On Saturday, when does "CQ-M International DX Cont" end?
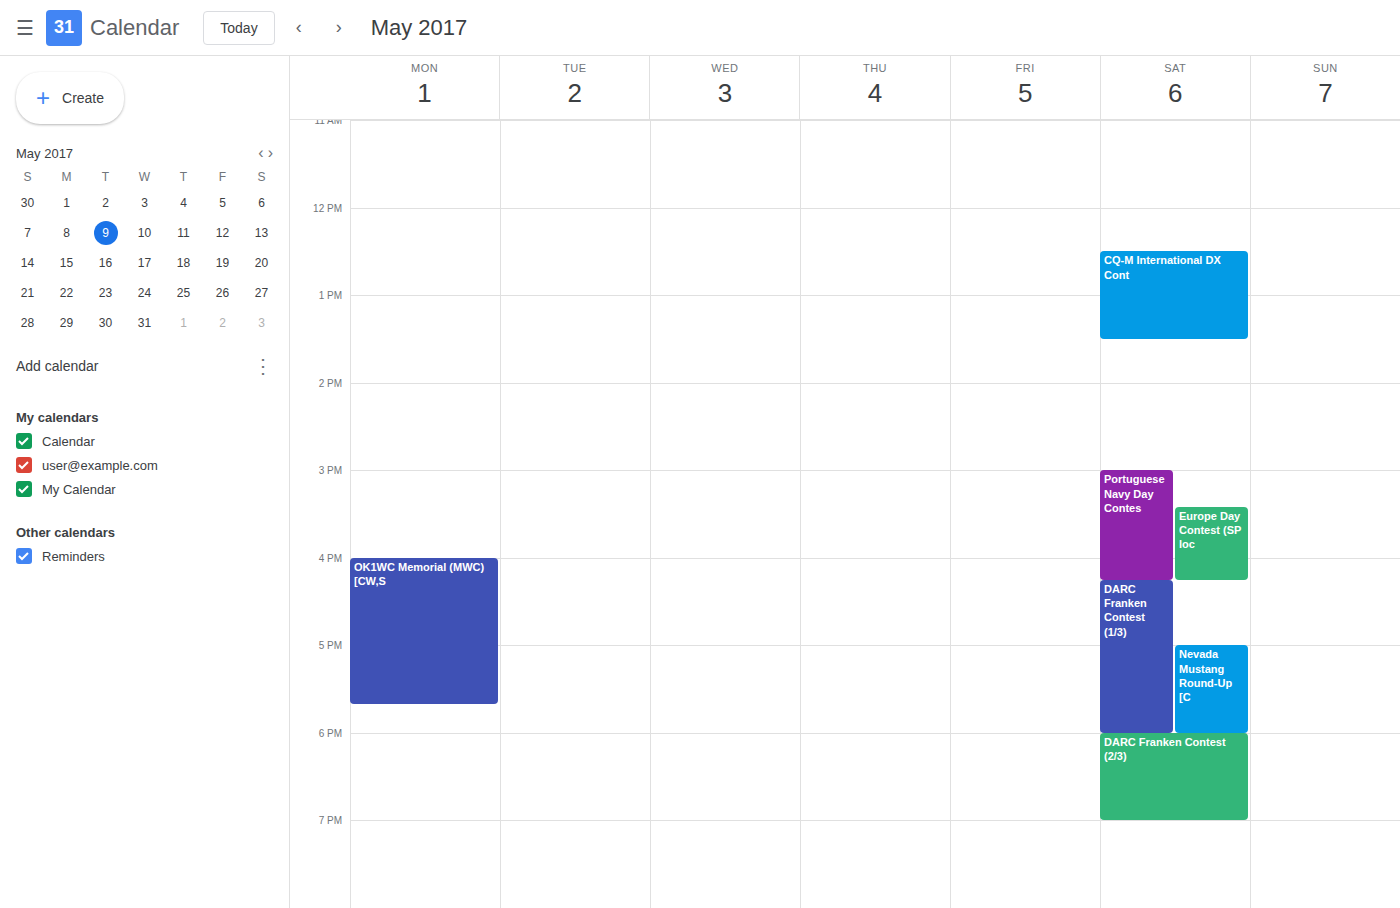
1:30 PM